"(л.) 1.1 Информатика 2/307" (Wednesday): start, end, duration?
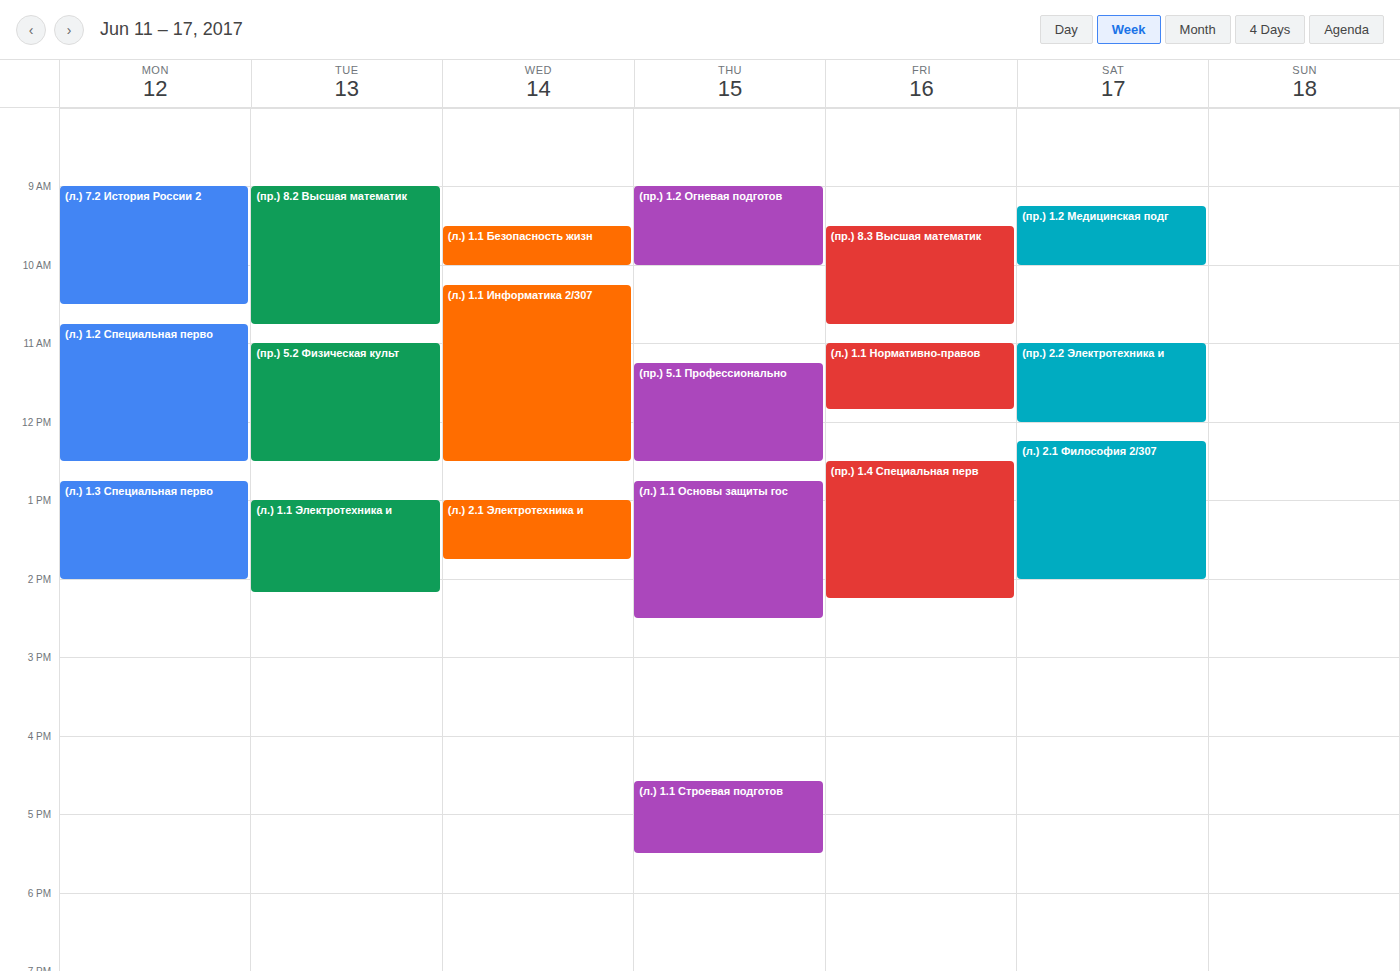
10:15 AM to 12:30 PM, 2 hours 15 minutes